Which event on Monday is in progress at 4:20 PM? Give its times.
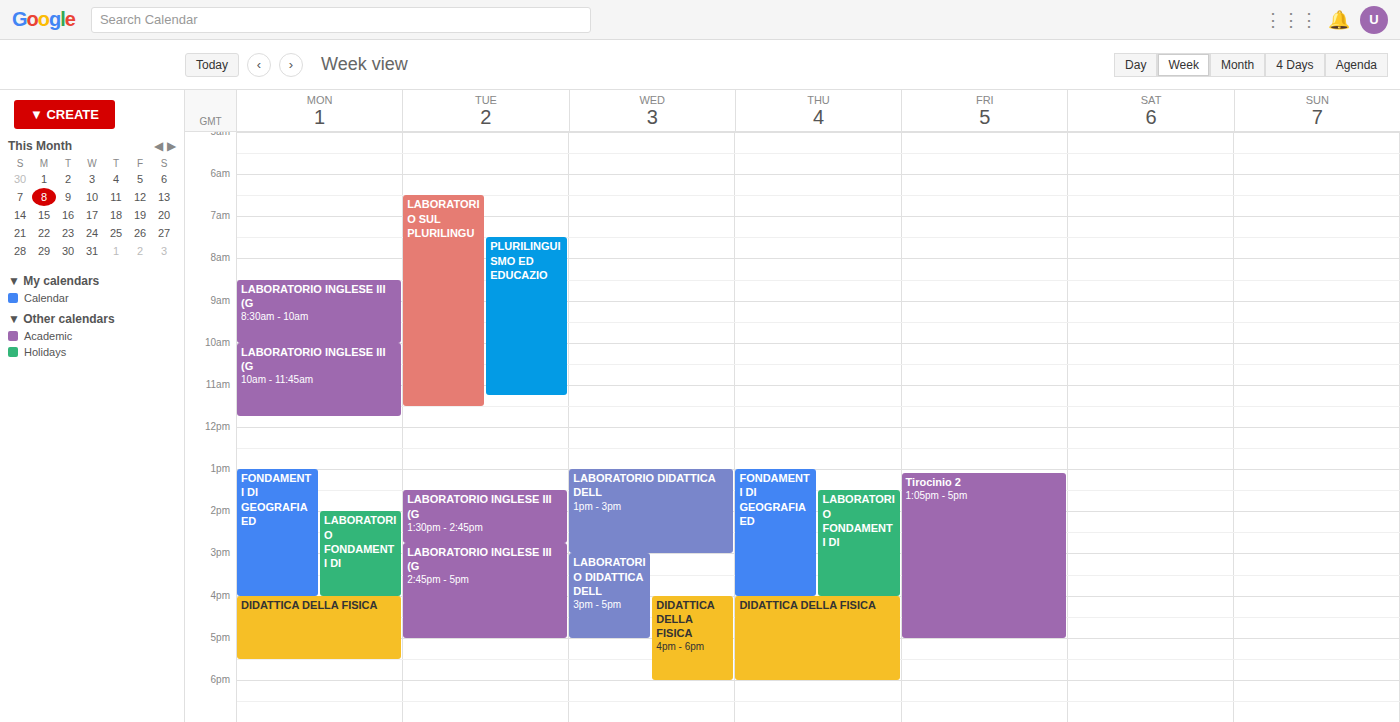
"DIDATTICA DELLA FISICA", 4:00 PM to 5:30 PM